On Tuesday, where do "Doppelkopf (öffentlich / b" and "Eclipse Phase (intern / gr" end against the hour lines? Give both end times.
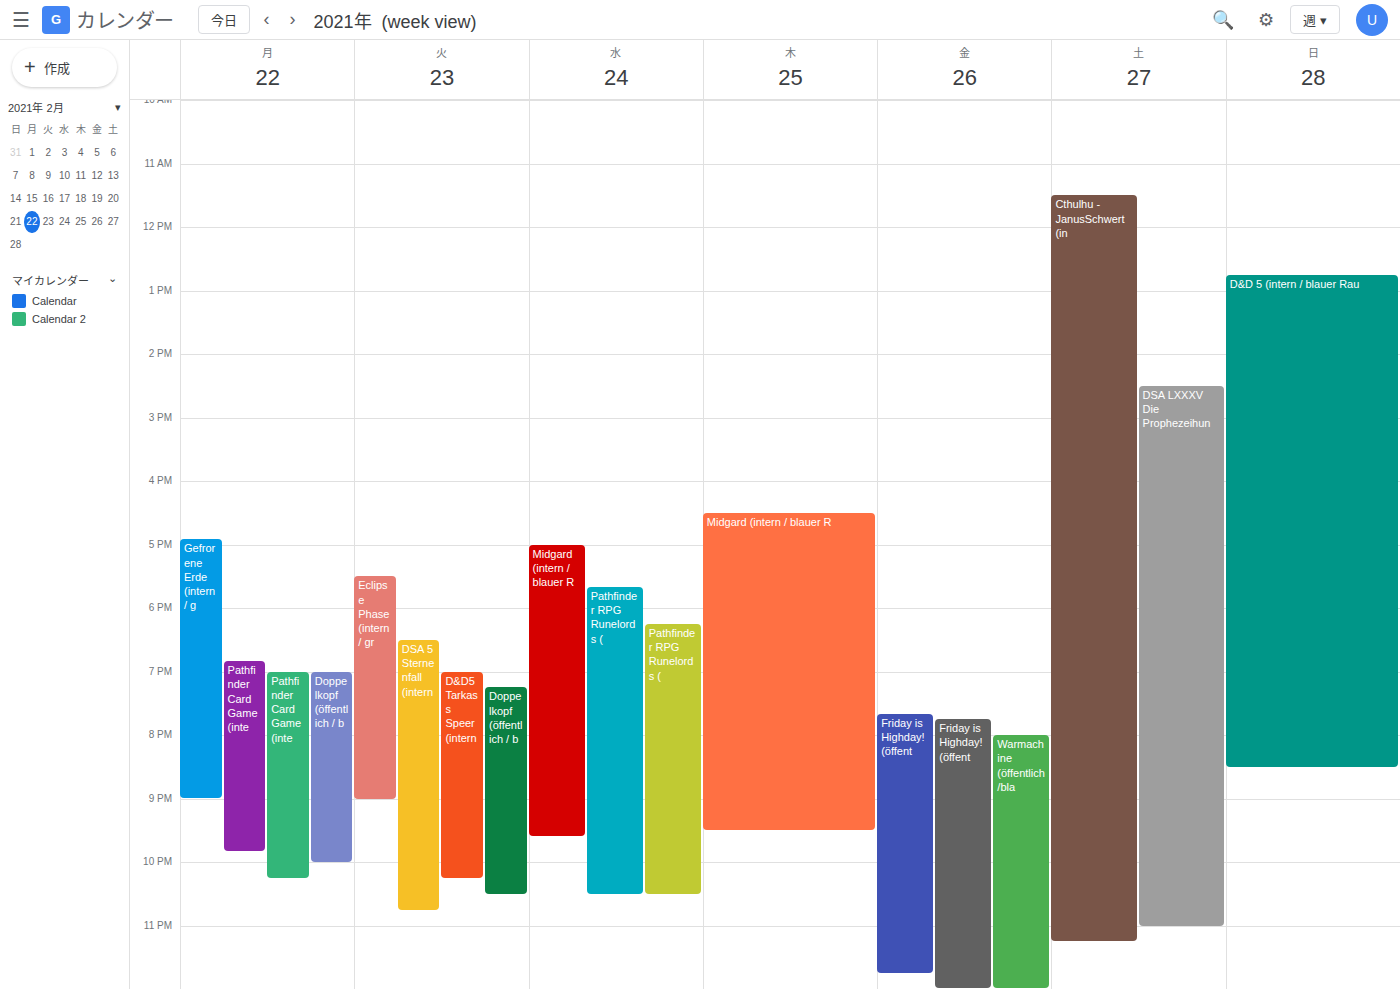
"Doppelkopf (öffentlich / b": 10:30 PM, halfway between the 10 PM and 11 PM lines. "Eclipse Phase (intern / gr": 9:00 PM, exactly on the 9 PM line.